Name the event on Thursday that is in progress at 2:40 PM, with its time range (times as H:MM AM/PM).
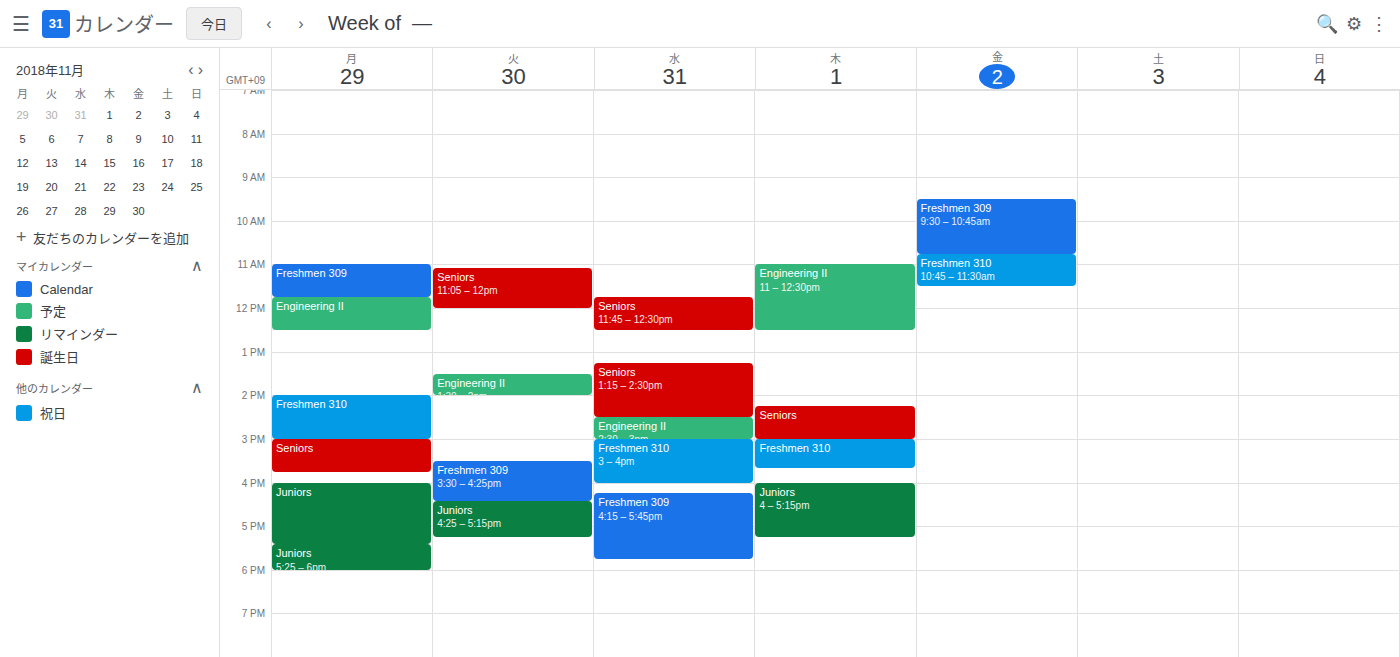
"Seniors", 2:15 PM to 3:00 PM